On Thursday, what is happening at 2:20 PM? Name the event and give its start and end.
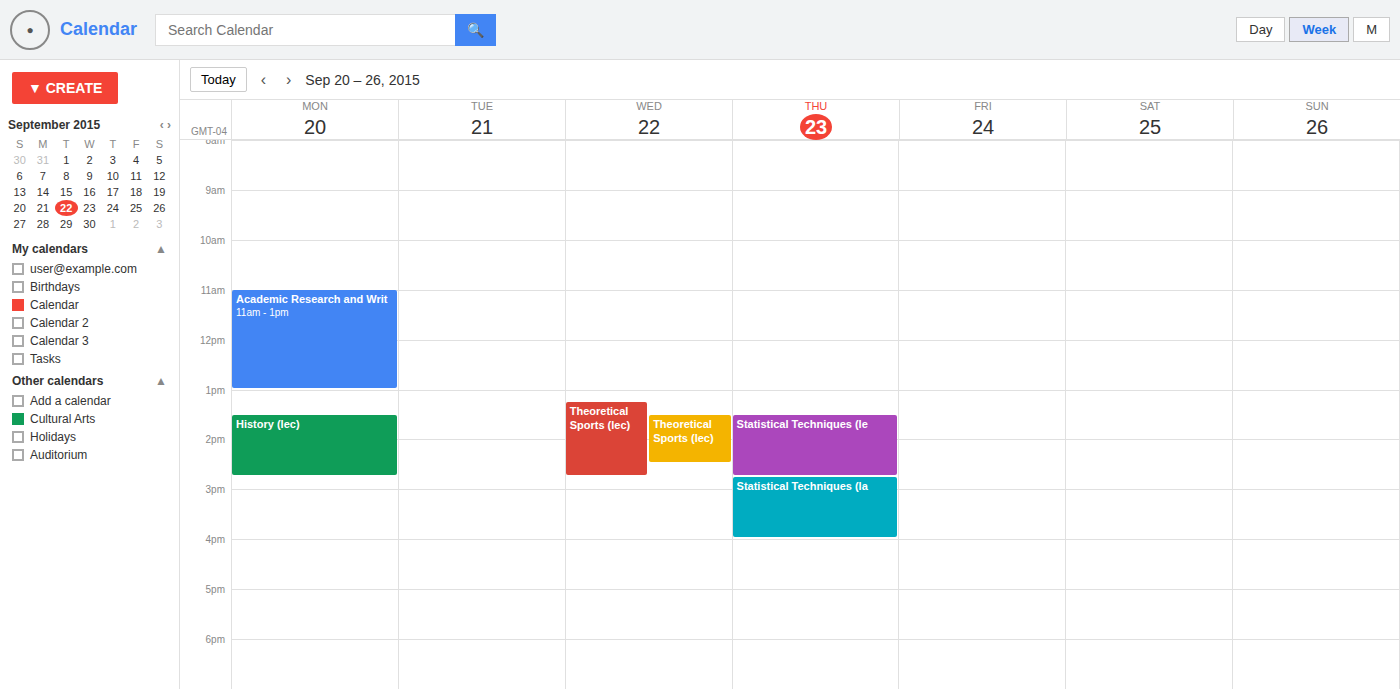
"Statistical Techniques (le", 1:30 PM to 2:45 PM